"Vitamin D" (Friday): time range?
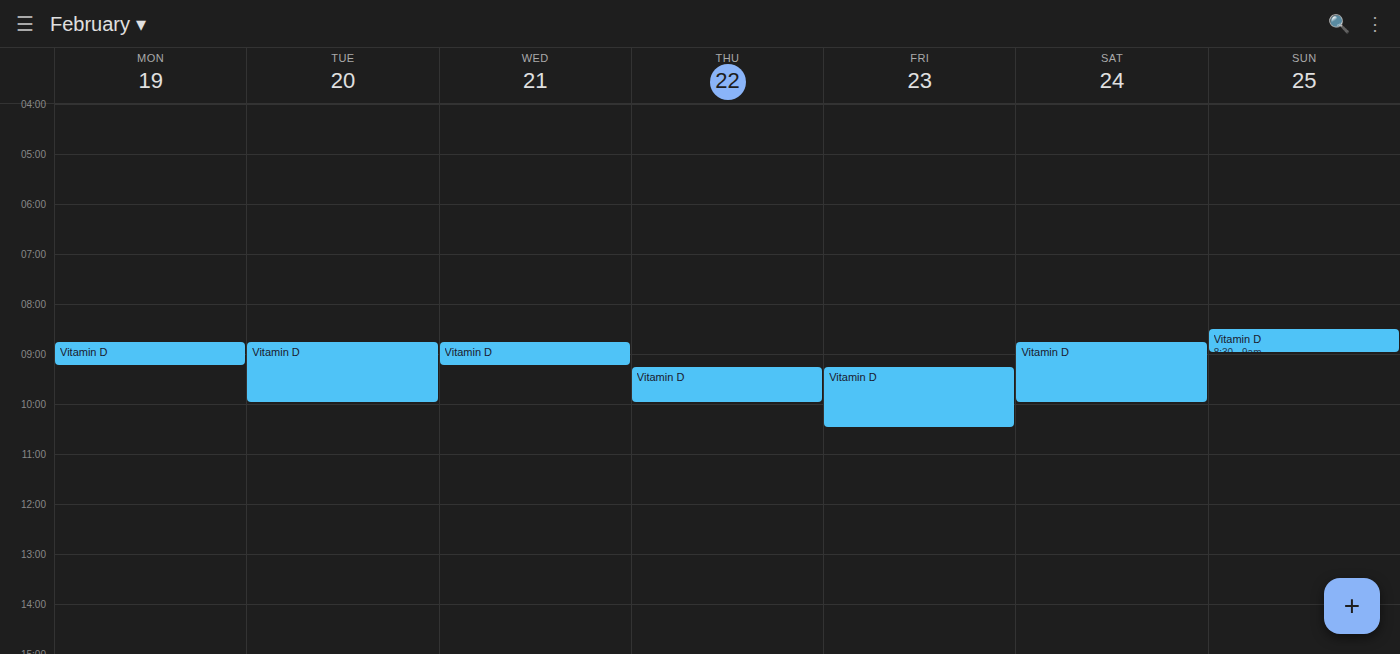
09:15 to 10:30